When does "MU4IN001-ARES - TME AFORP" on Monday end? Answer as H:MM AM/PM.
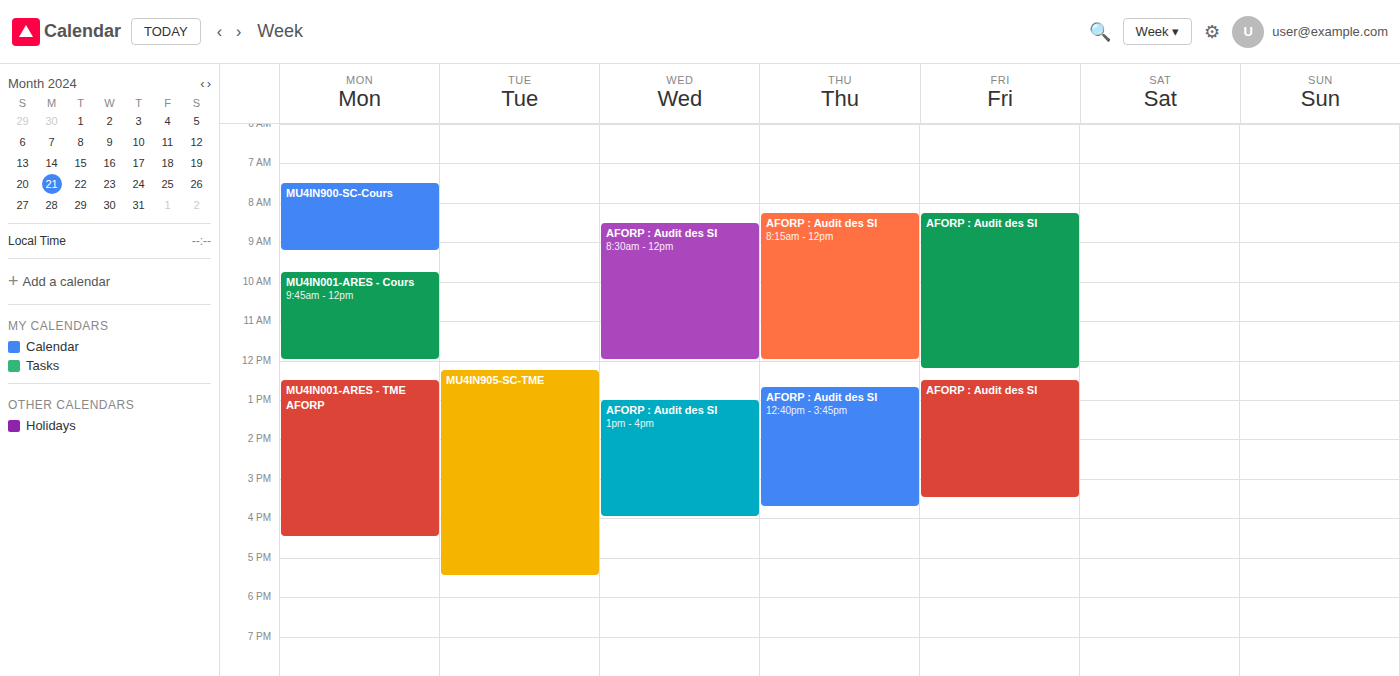
4:30 PM